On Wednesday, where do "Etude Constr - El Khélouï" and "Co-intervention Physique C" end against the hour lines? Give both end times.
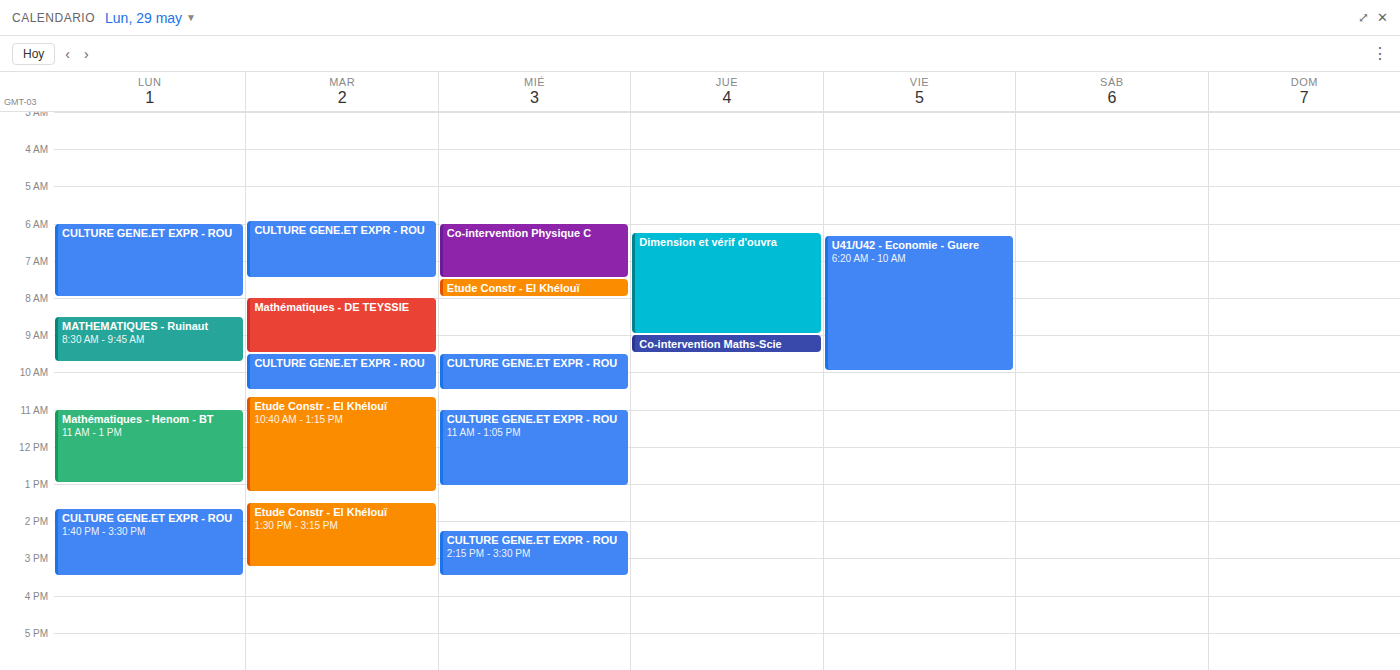
"Etude Constr - El Khélouï": 8:00 AM, exactly on the 8 AM line. "Co-intervention Physique C": 7:30 AM, halfway between the 7 AM and 8 AM lines.